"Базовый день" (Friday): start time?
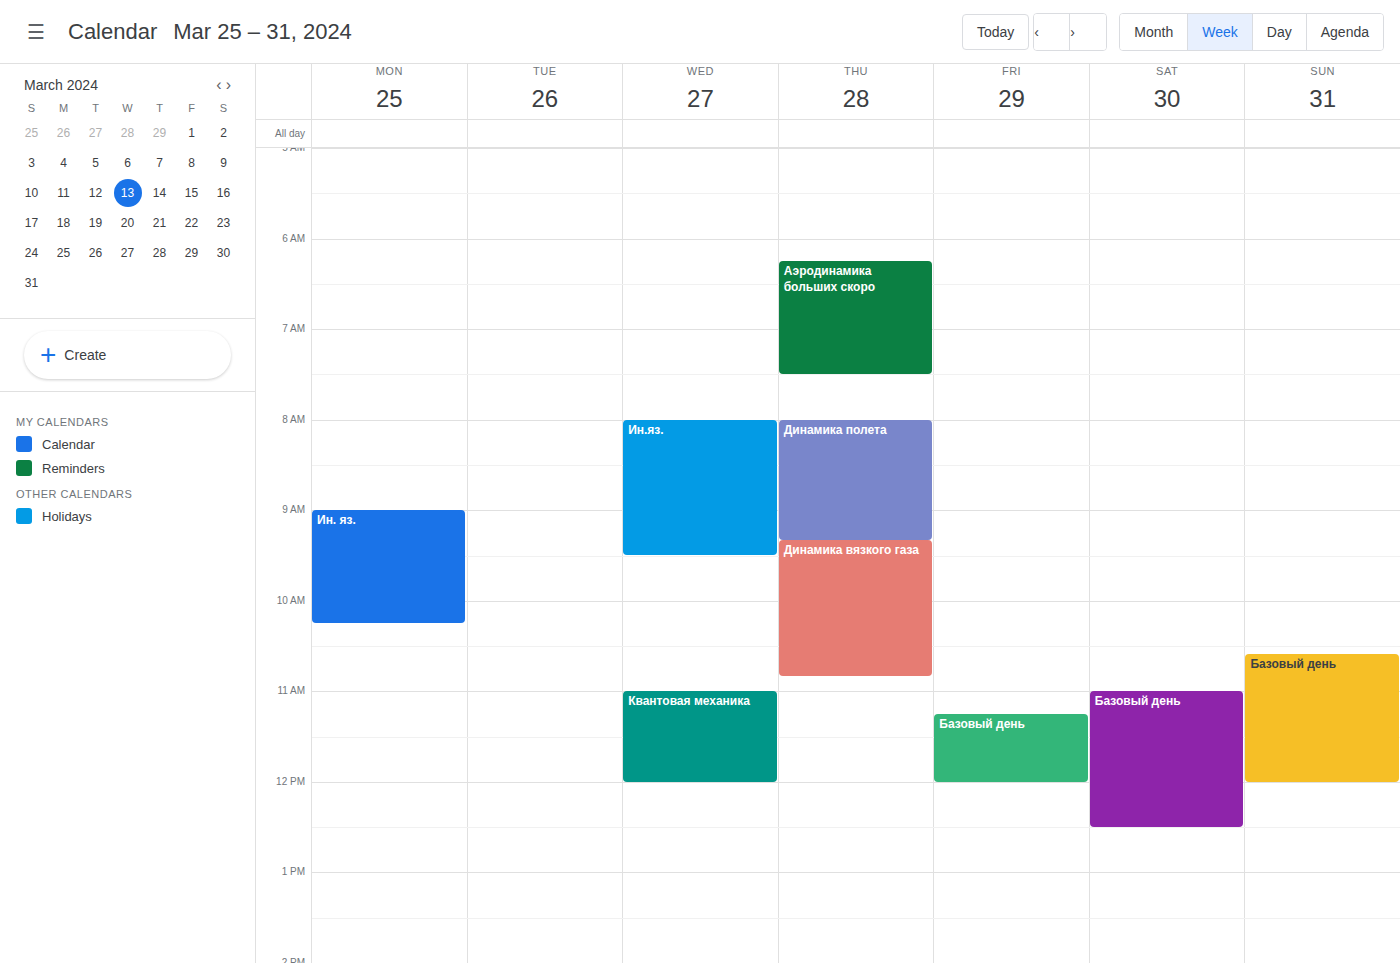
11:15 AM